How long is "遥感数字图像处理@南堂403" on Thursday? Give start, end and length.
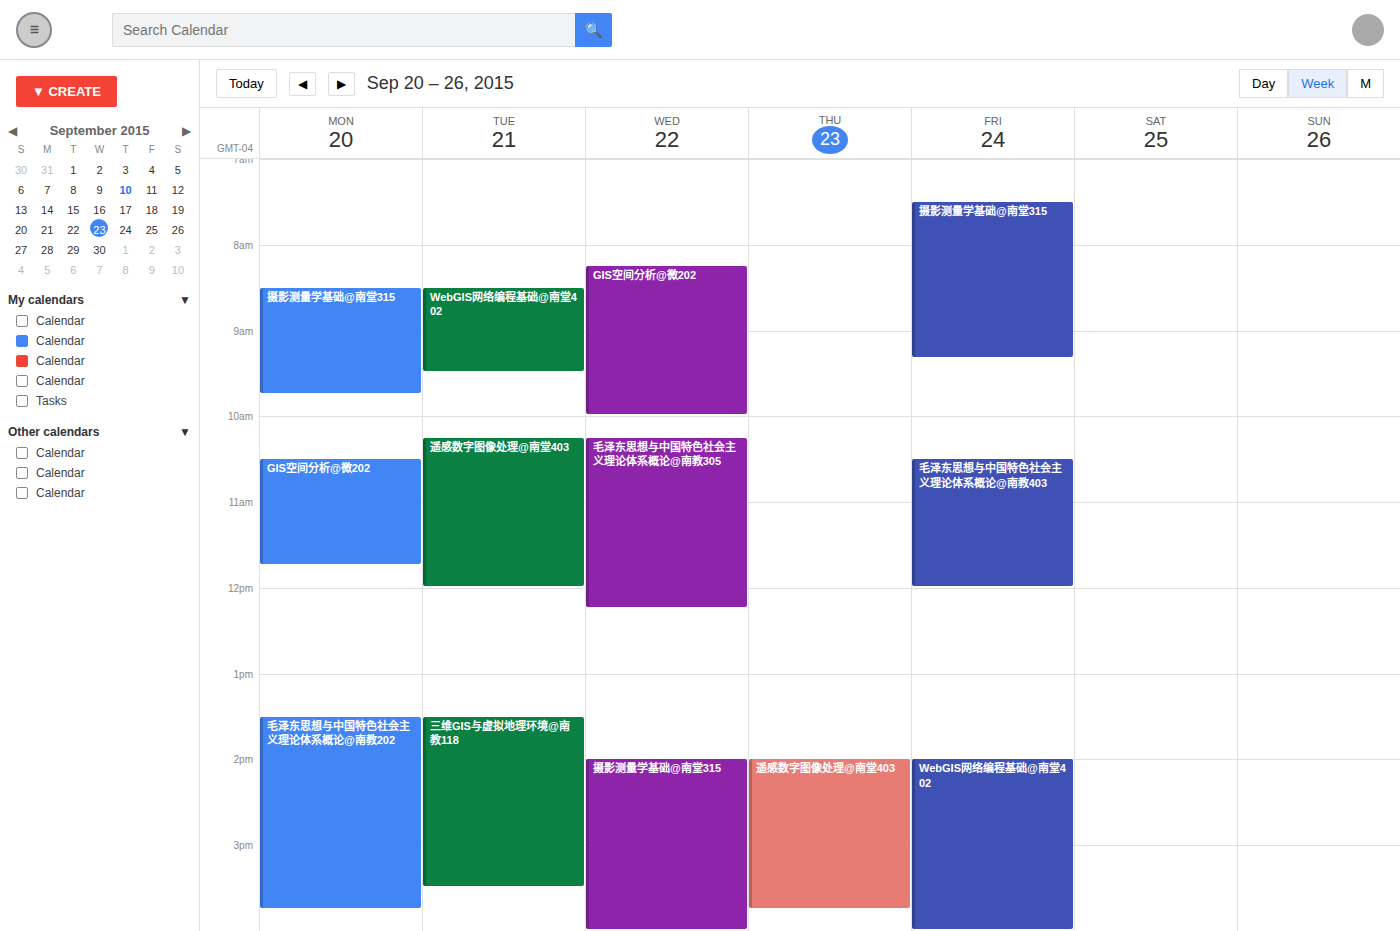
2:00 PM to 3:45 PM, 1 hour 45 minutes